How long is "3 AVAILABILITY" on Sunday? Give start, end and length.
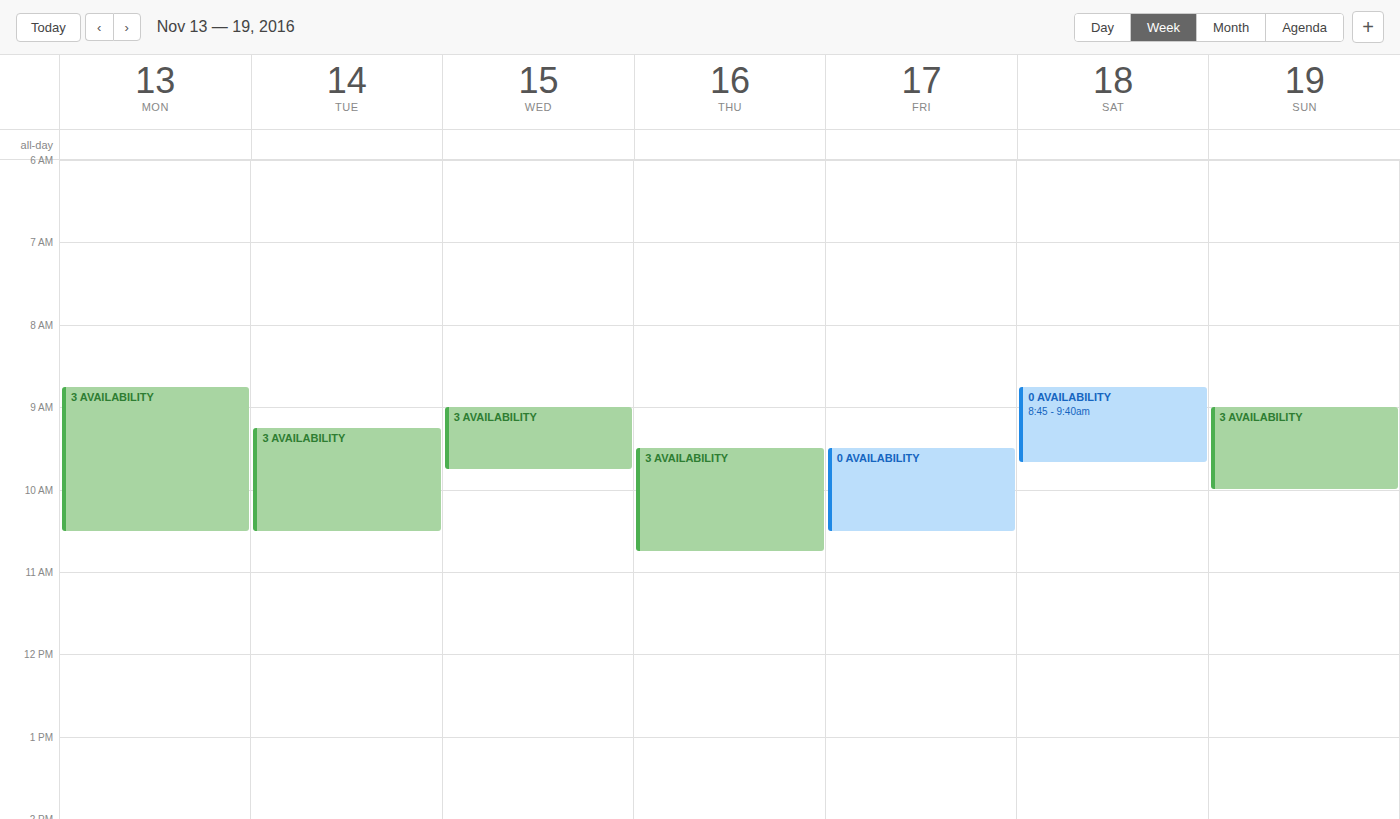
9:00 AM to 10:00 AM, 1 hour